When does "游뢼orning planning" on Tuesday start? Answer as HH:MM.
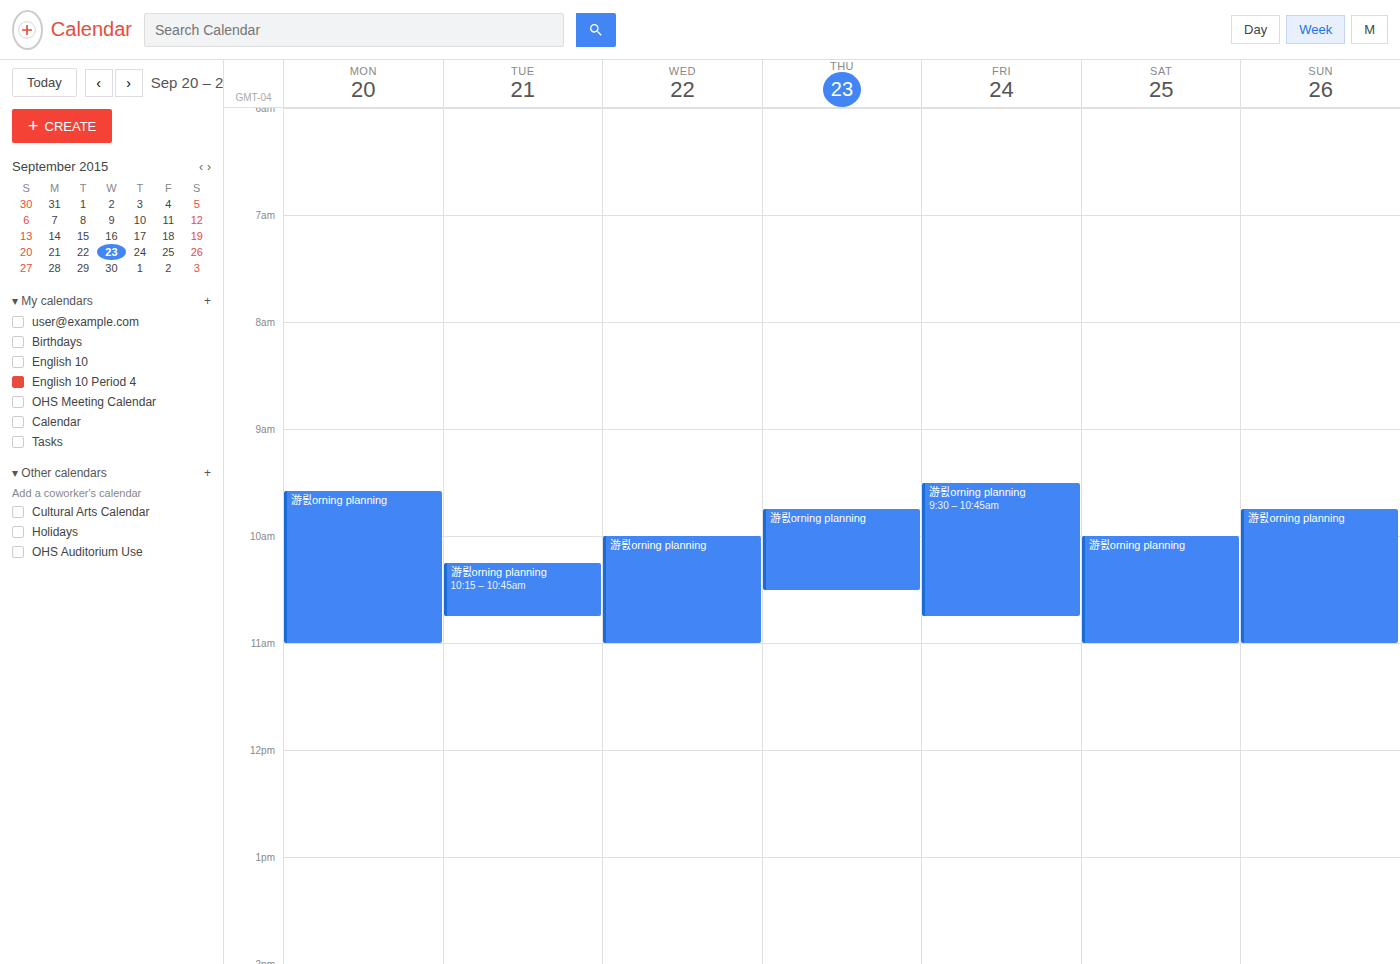
10:15